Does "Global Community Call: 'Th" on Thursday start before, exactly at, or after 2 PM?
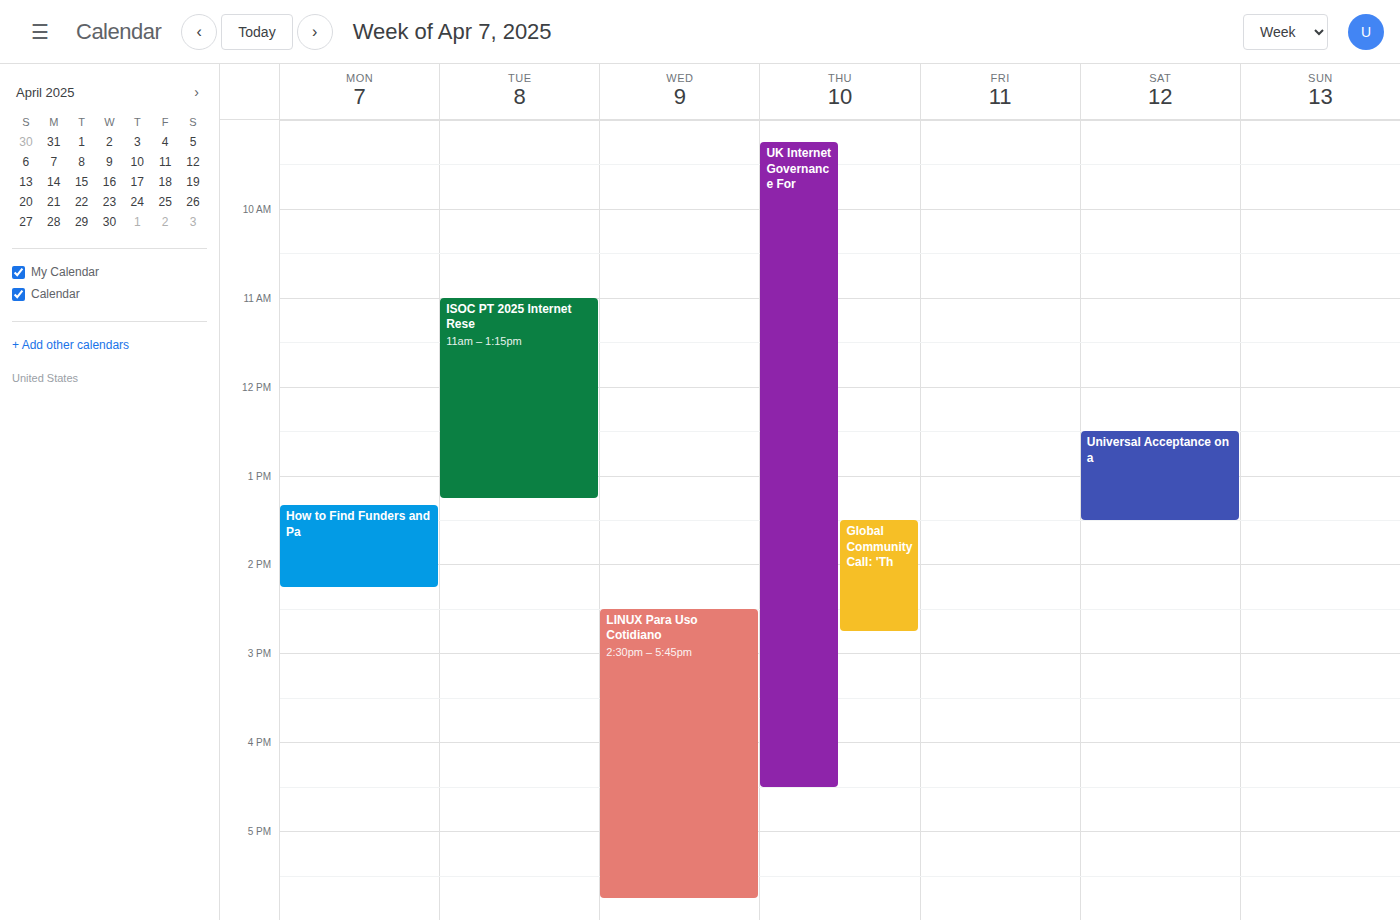
1:30 PM -- before 2 PM, 30 minutes above the 2 PM line.